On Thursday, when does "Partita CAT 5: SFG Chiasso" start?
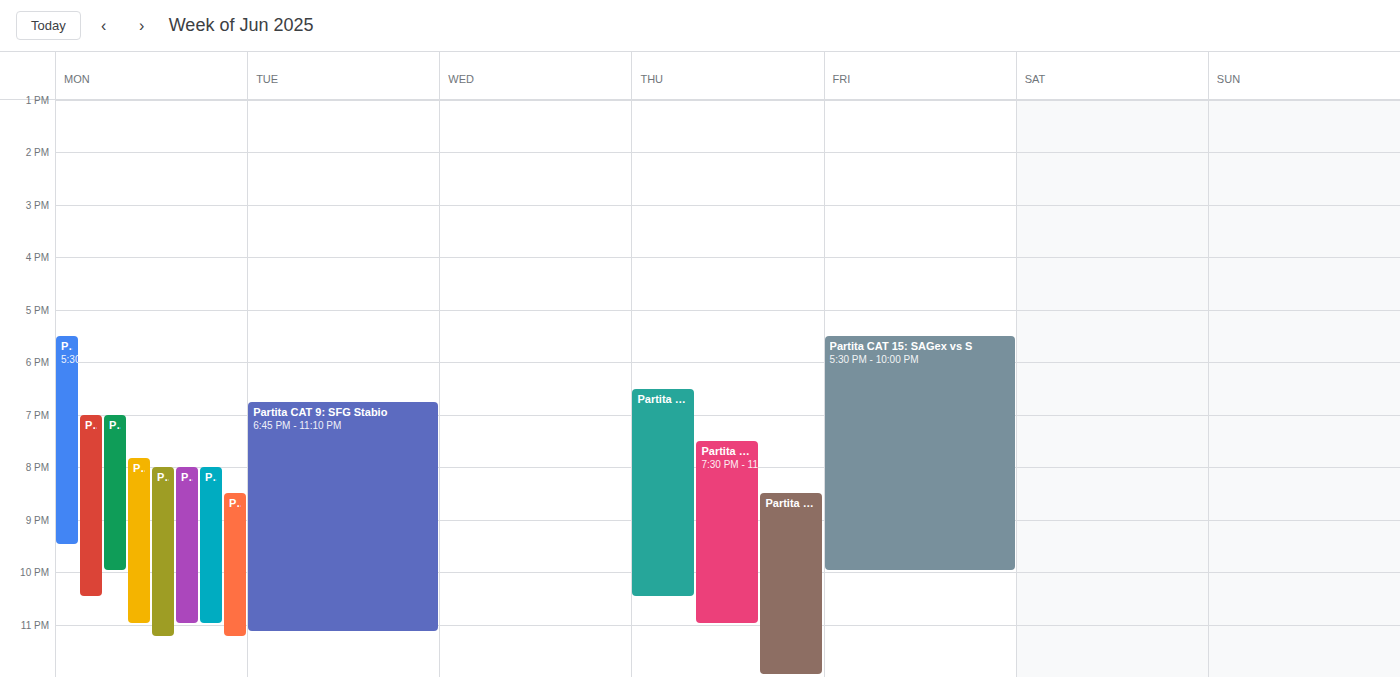
8:30 PM